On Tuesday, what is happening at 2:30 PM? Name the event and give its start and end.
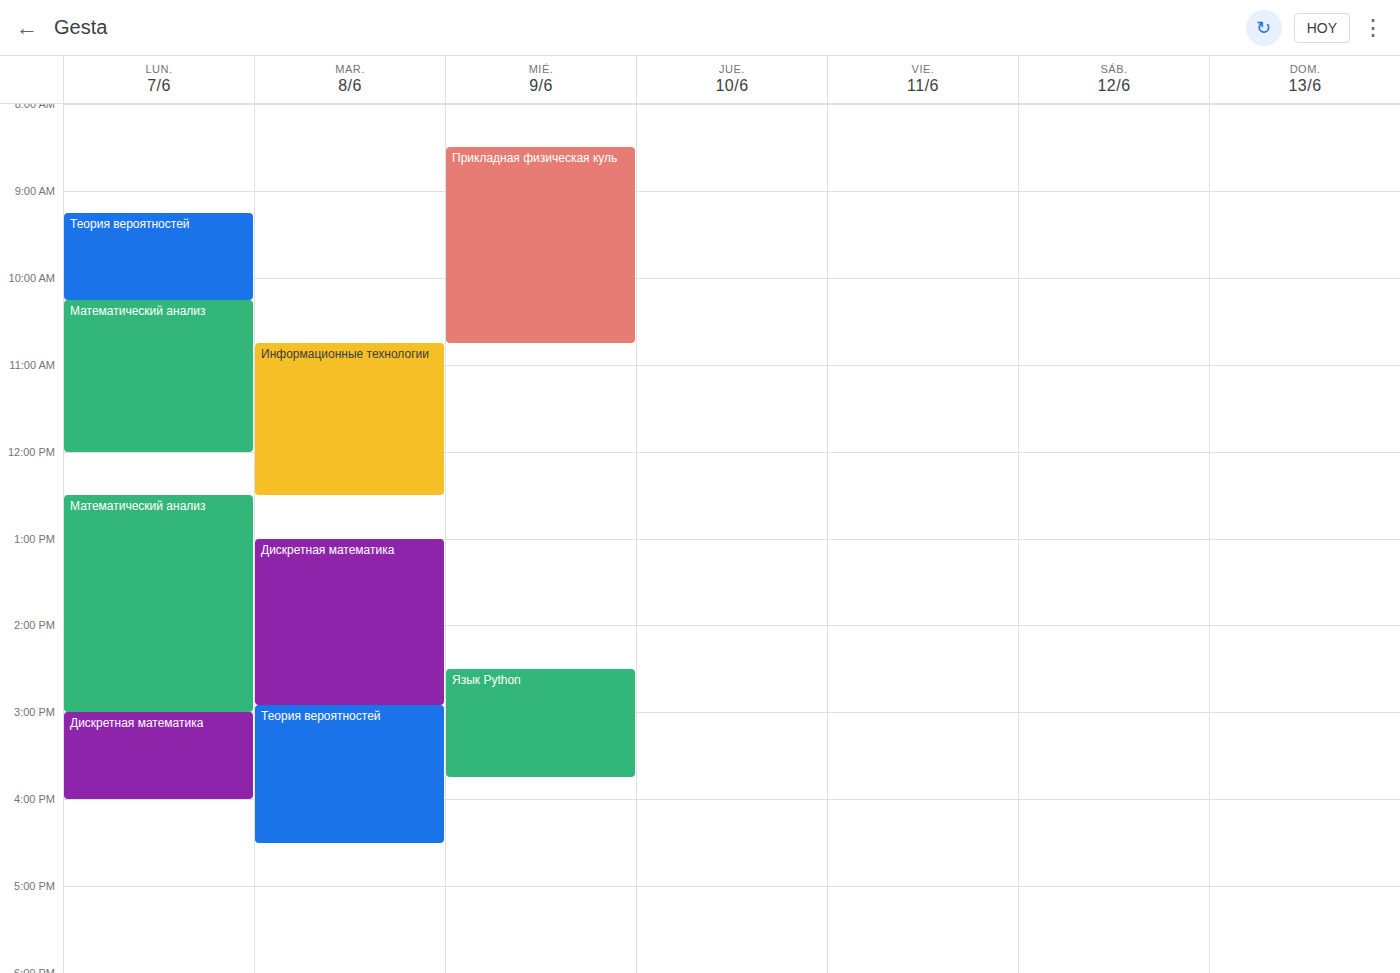
"Дискретная математика", 1:00 PM to 2:55 PM